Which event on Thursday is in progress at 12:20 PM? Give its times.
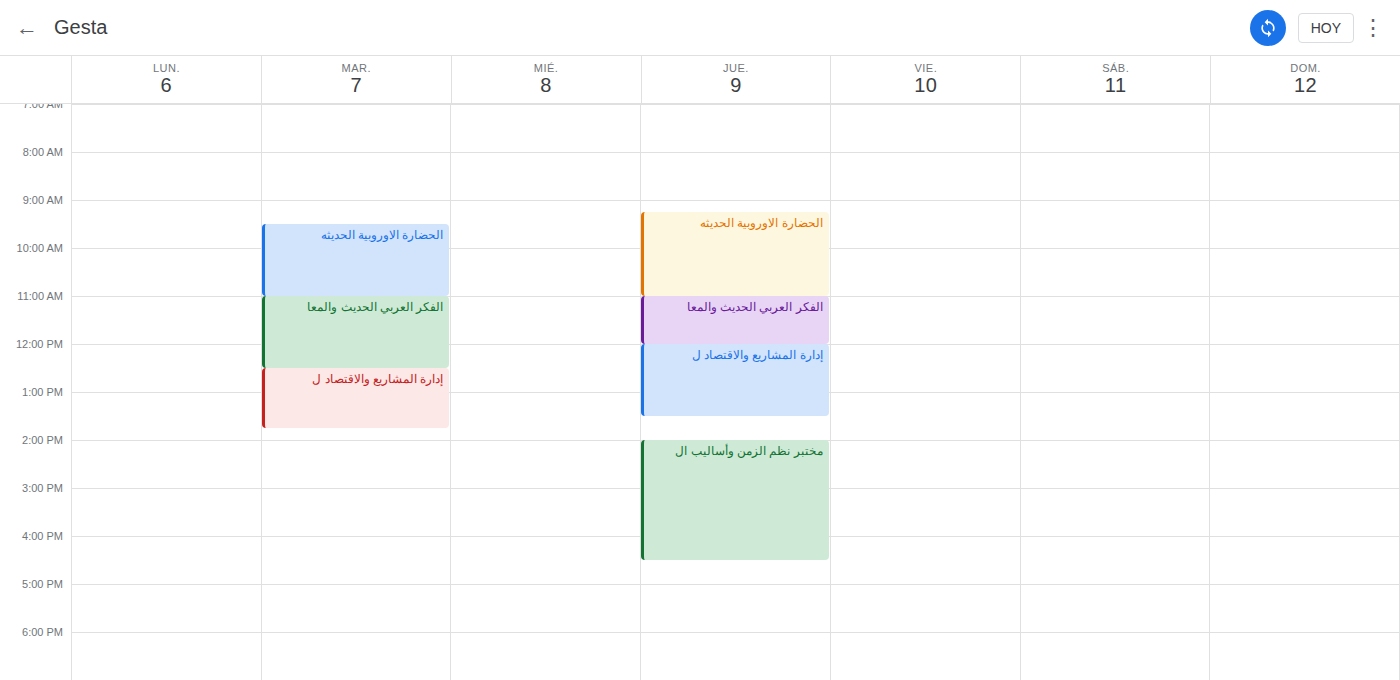
"إدارة المشاريع والاقتصاد ل", 12:00 PM to 1:30 PM